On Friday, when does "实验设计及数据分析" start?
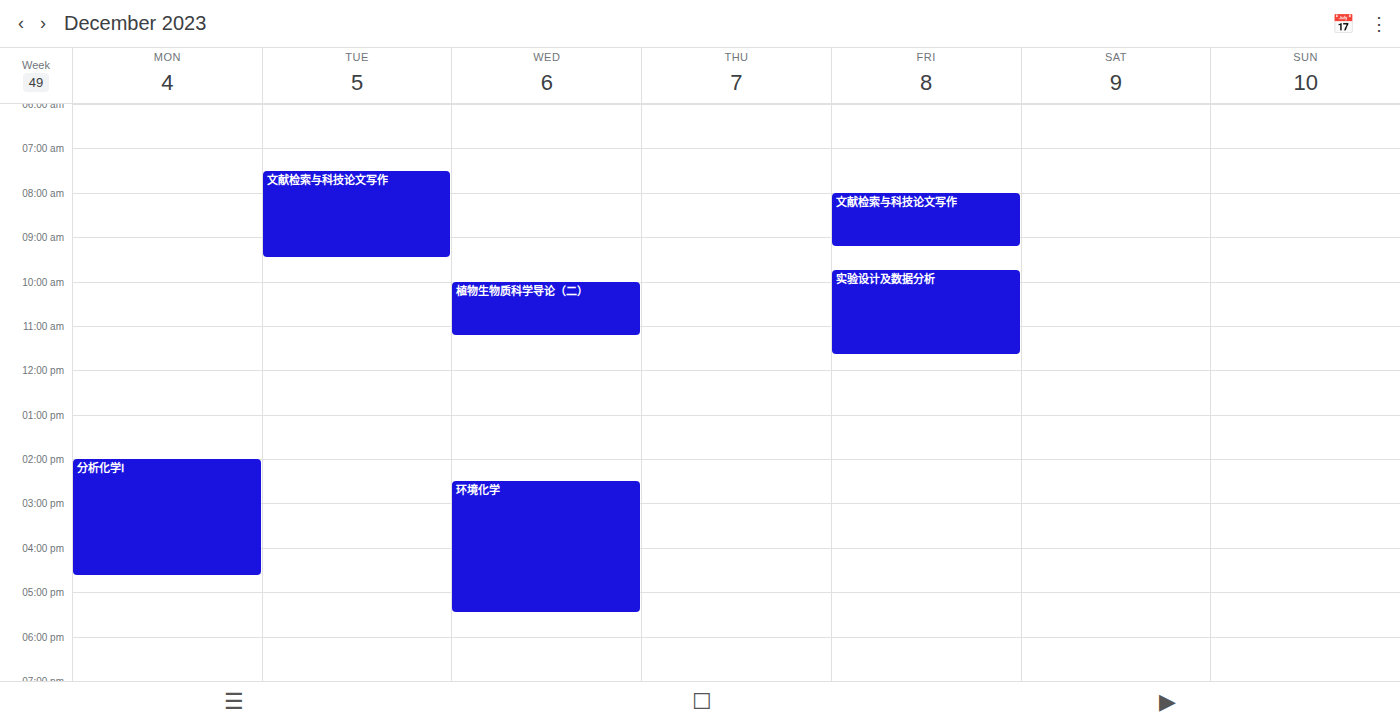
9:45 AM